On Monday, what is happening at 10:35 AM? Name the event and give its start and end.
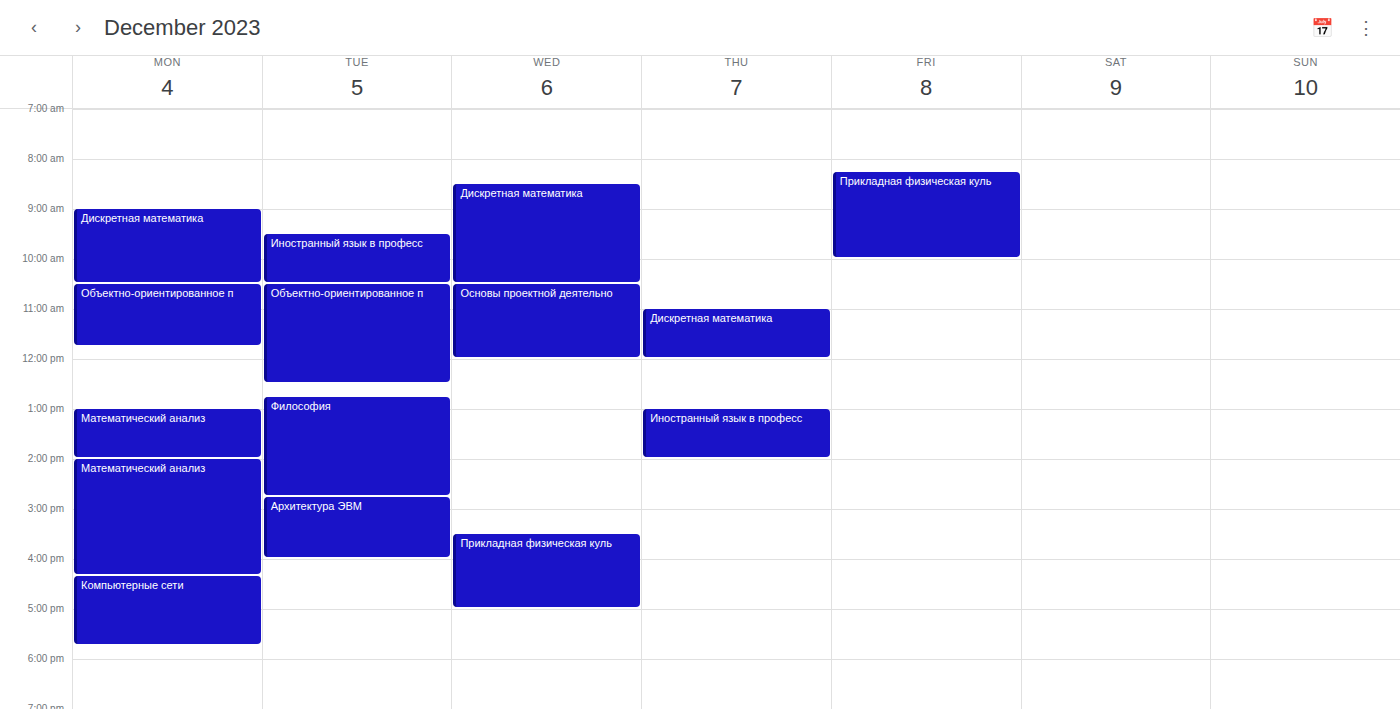
"Объектно-ориентированное п", 10:30 AM to 11:45 AM